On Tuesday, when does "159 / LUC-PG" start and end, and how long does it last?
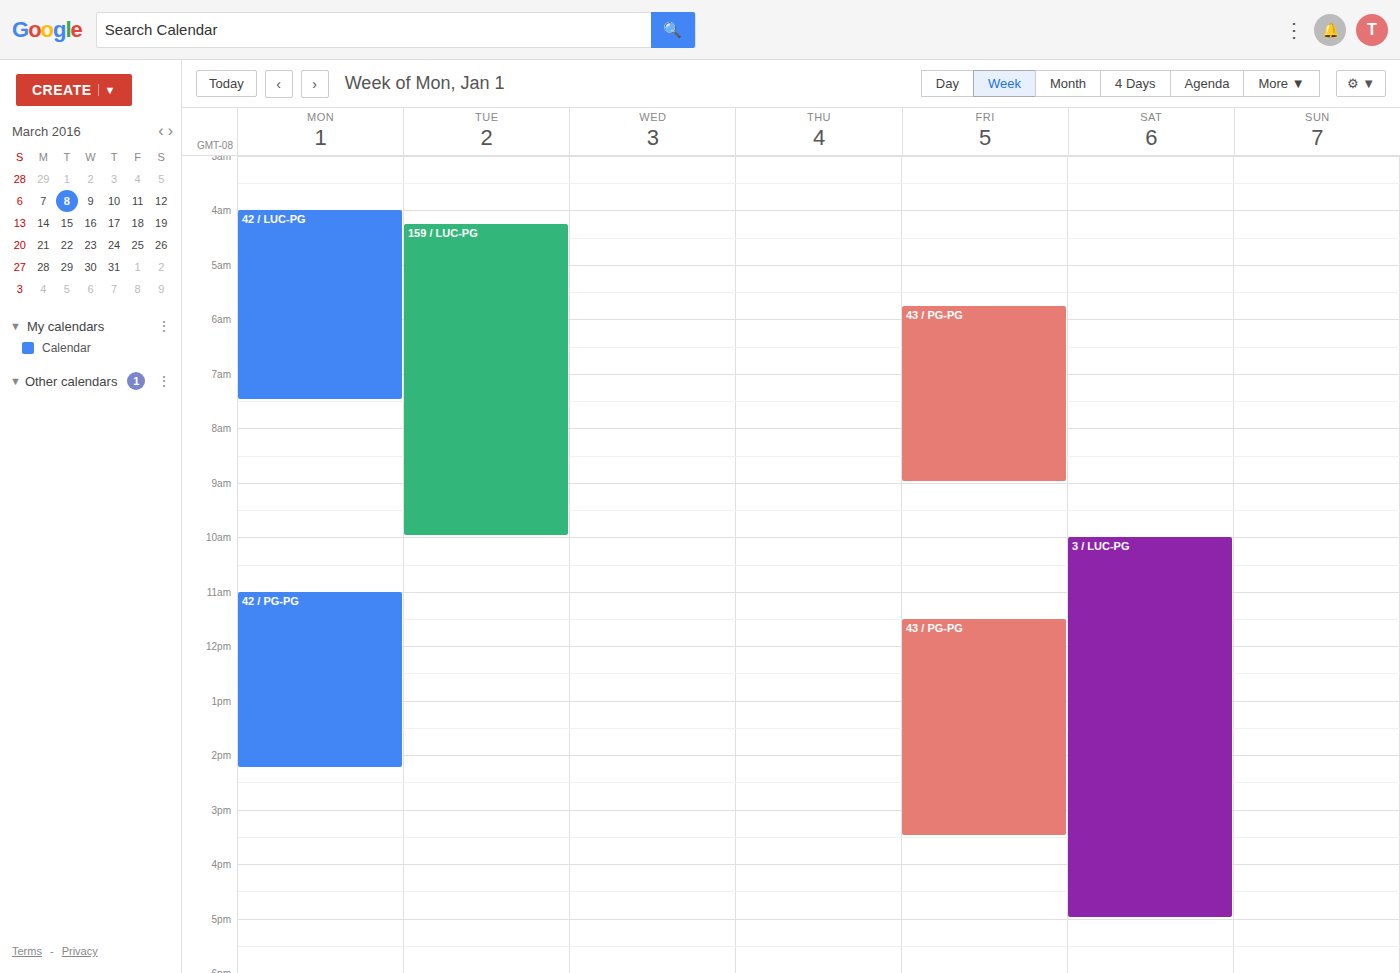
4:15 AM to 10:00 AM, 5 hours 45 minutes